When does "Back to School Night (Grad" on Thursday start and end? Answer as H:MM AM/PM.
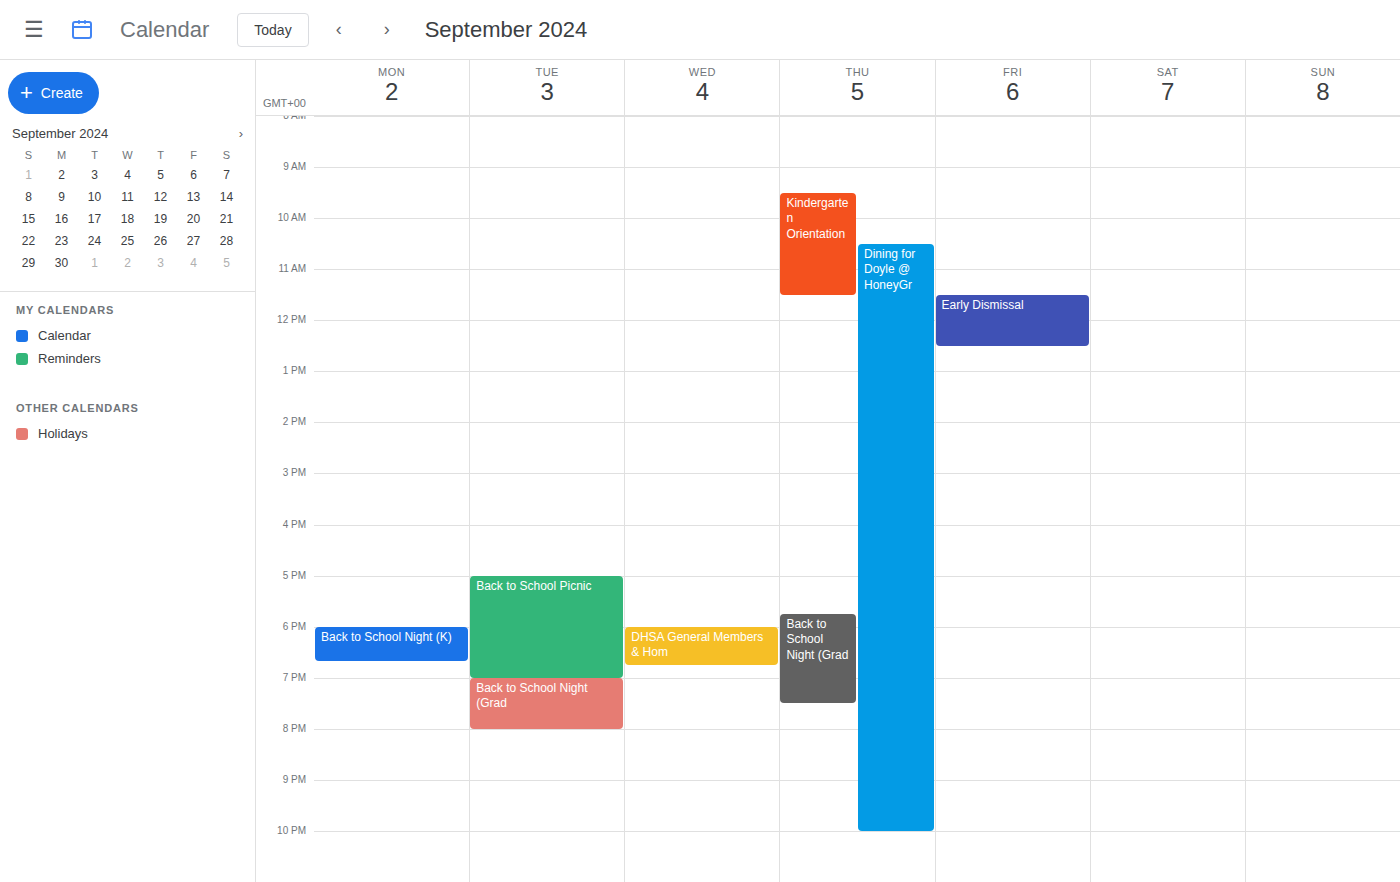
5:45 PM to 7:30 PM